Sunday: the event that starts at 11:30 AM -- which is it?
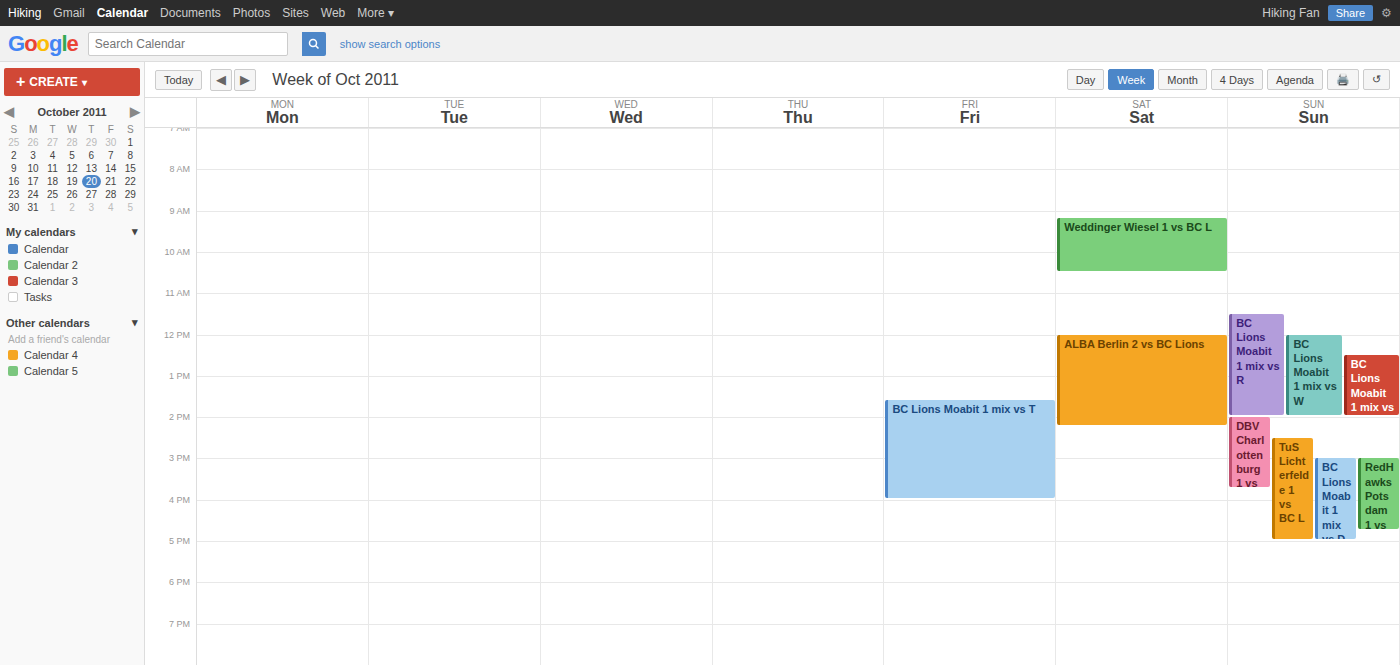
"BC Lions Moabit 1 mix vs R"